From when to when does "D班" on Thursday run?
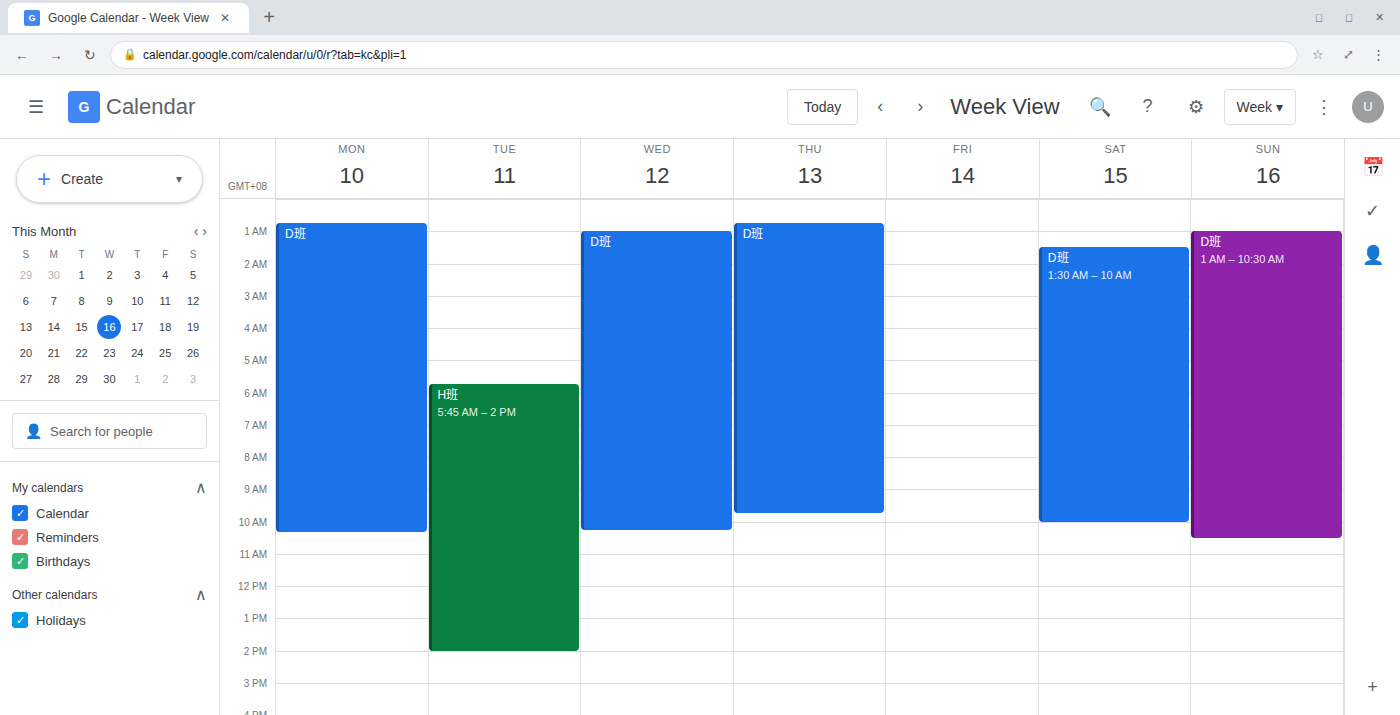
00:45 to 09:45